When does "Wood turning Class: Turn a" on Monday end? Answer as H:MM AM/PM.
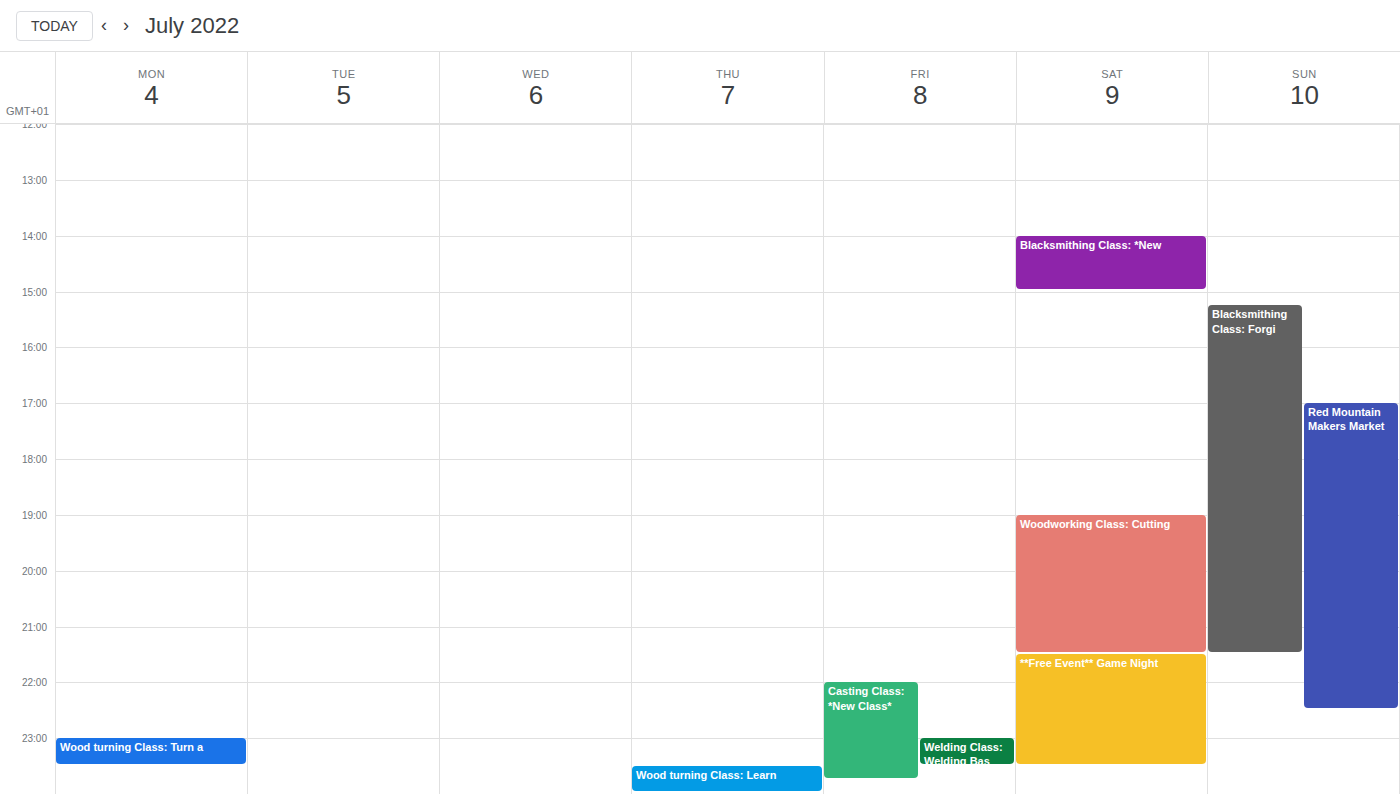
11:30 PM